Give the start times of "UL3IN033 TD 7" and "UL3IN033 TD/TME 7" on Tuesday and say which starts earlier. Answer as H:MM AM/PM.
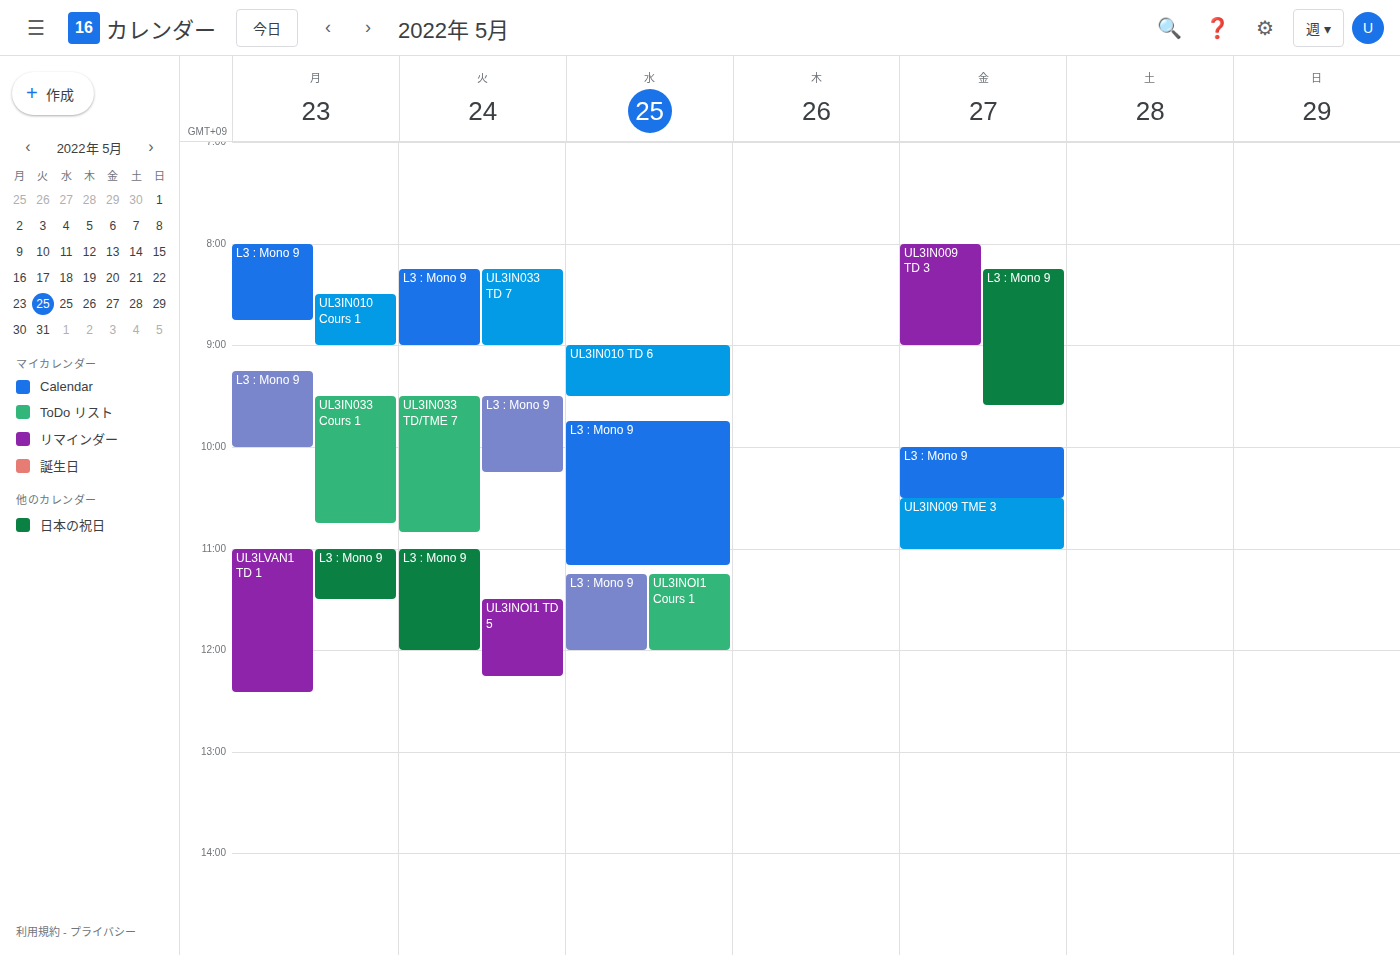
"UL3IN033 TD 7" 8:15 AM; "UL3IN033 TD/TME 7" 9:30 AM.